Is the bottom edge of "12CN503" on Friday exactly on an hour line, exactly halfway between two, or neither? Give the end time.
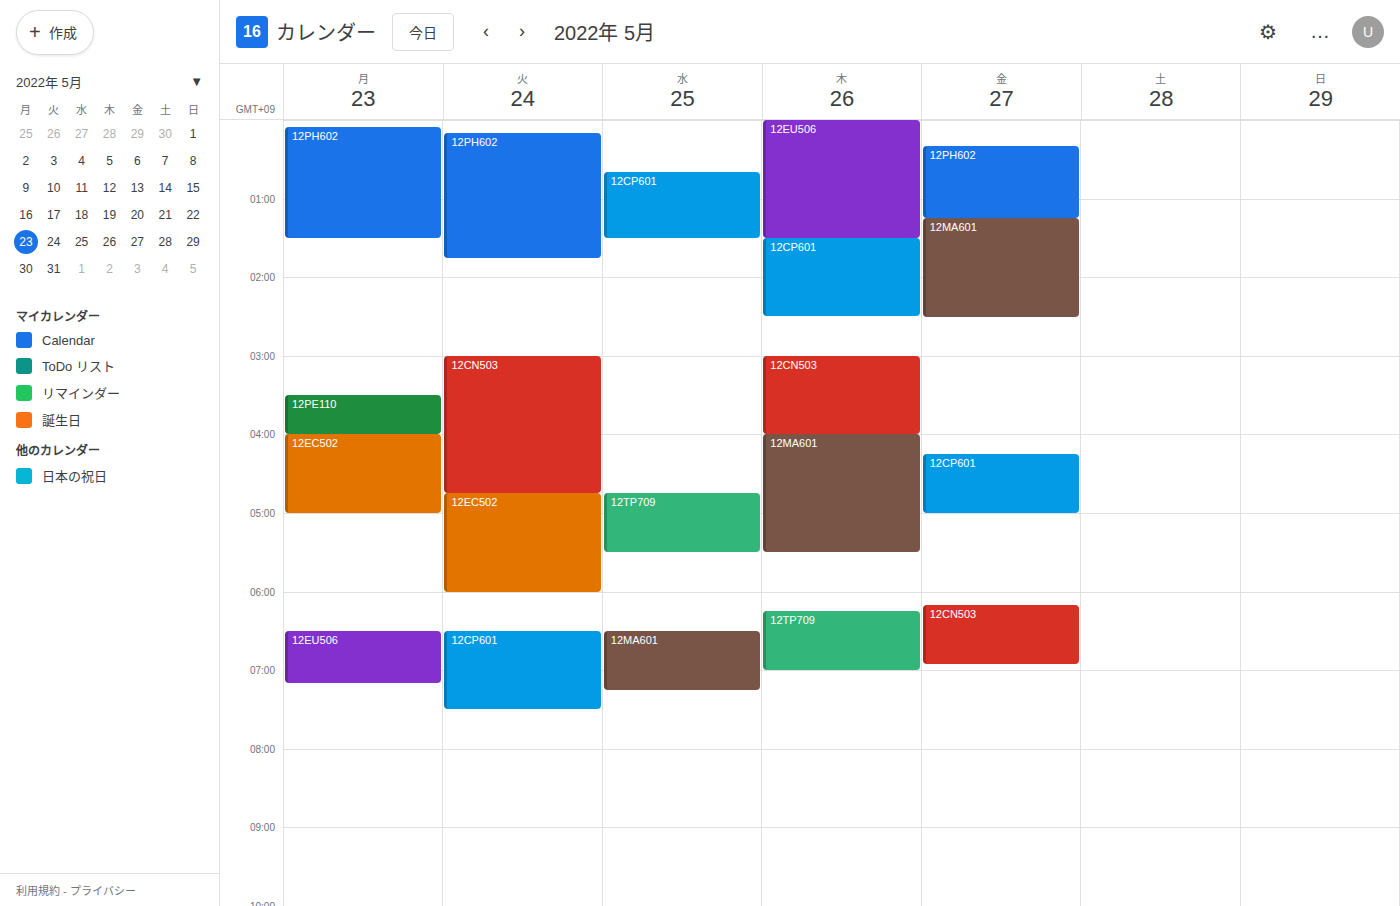
06:55 -- neither: 55 minutes below the 06:00 line and 5 minutes above the 07:00 line.